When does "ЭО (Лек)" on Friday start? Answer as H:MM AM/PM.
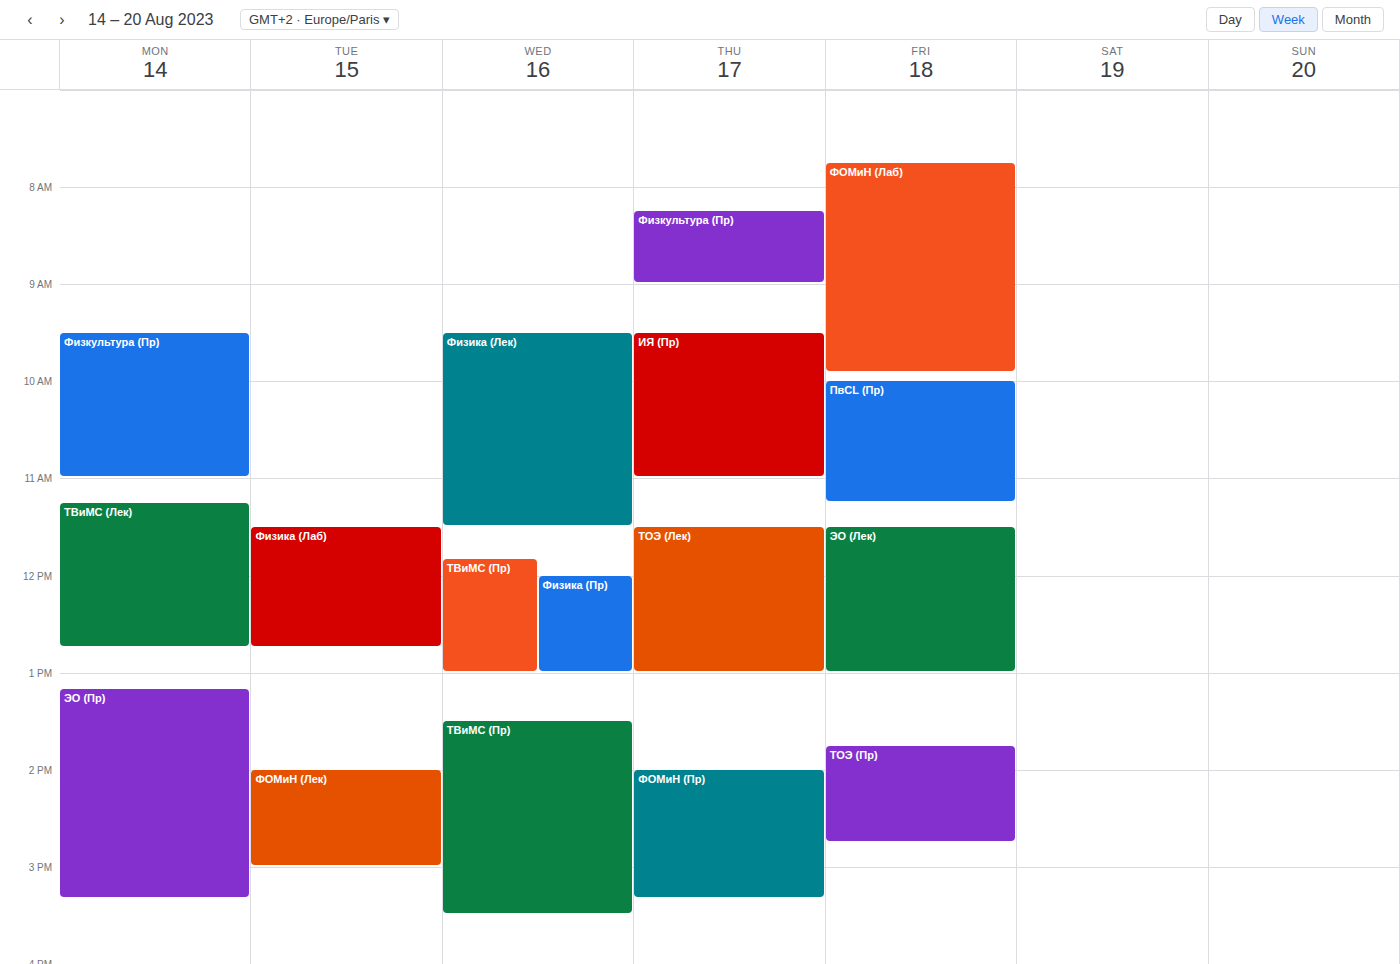
11:30 AM